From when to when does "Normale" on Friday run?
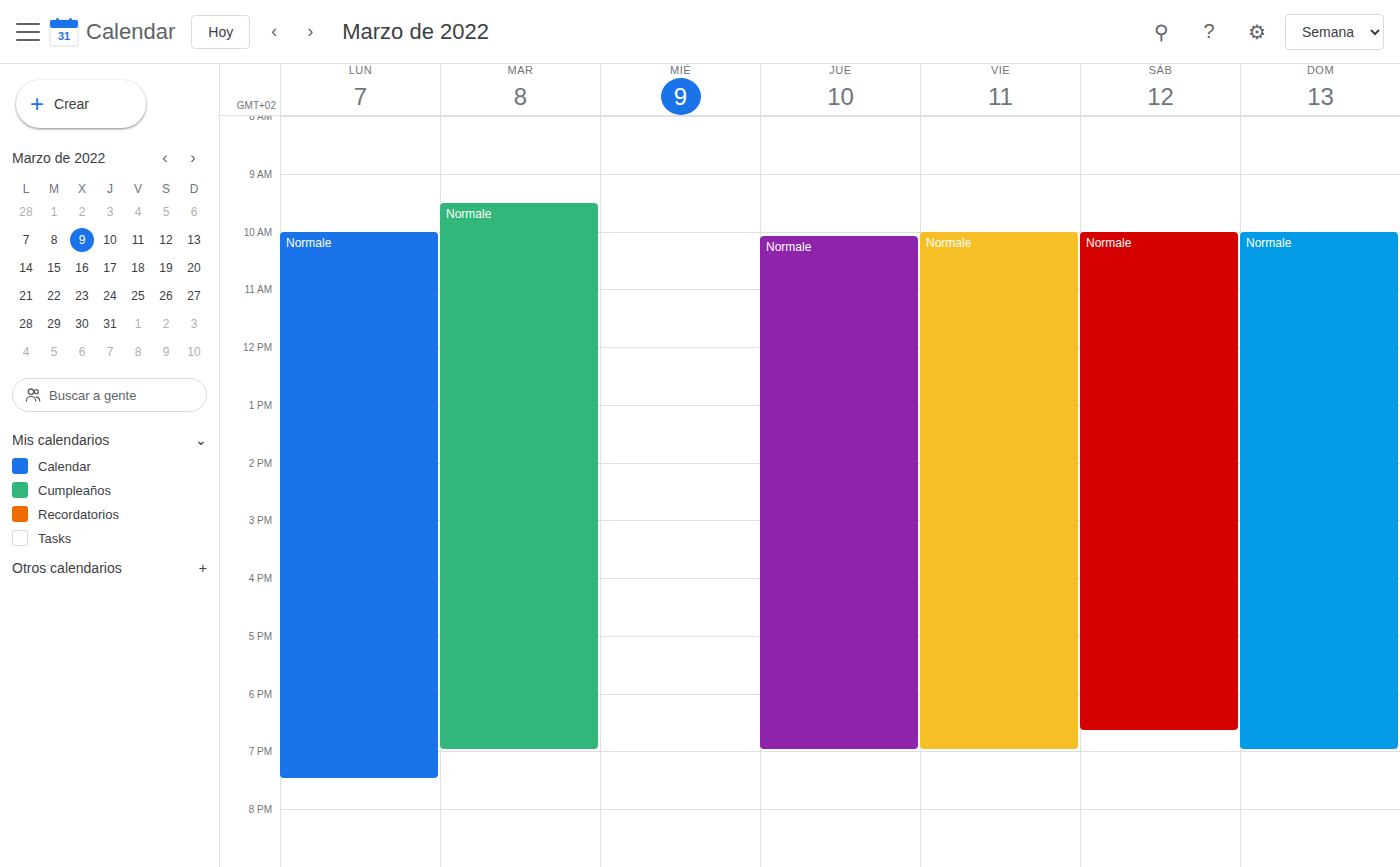
10:00 AM to 7:00 PM